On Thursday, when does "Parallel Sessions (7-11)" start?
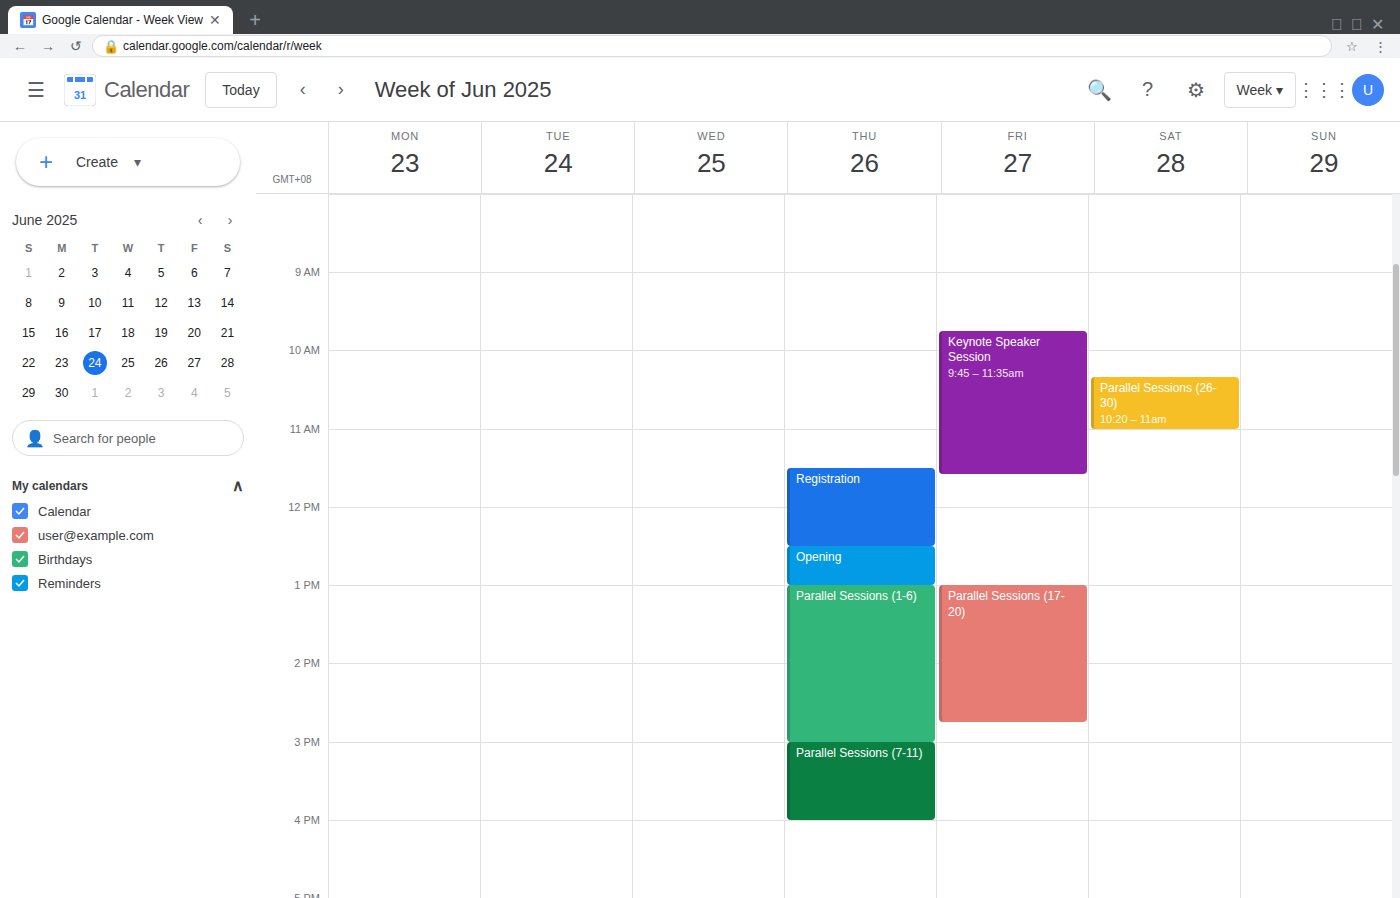
3:00 PM